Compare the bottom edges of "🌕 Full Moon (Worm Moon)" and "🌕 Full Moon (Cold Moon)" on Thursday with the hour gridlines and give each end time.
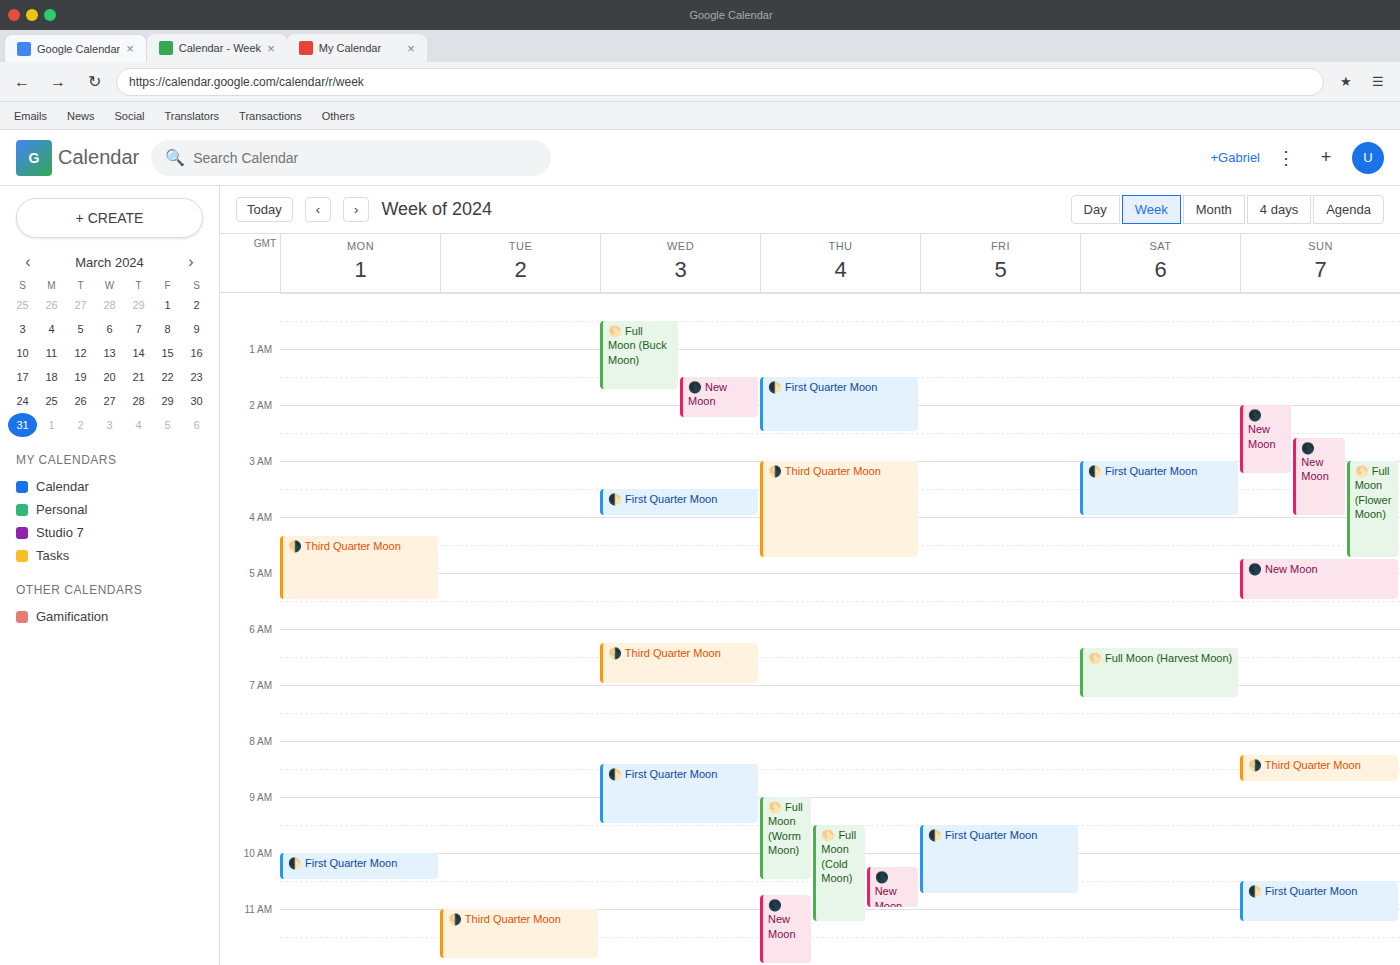
"🌕 Full Moon (Worm Moon)": 10:30 AM, halfway between the 10 AM and 11 AM lines. "🌕 Full Moon (Cold Moon)": 11:15 AM, neither: a quarter of the way from the 11 AM line to the 12 PM line.